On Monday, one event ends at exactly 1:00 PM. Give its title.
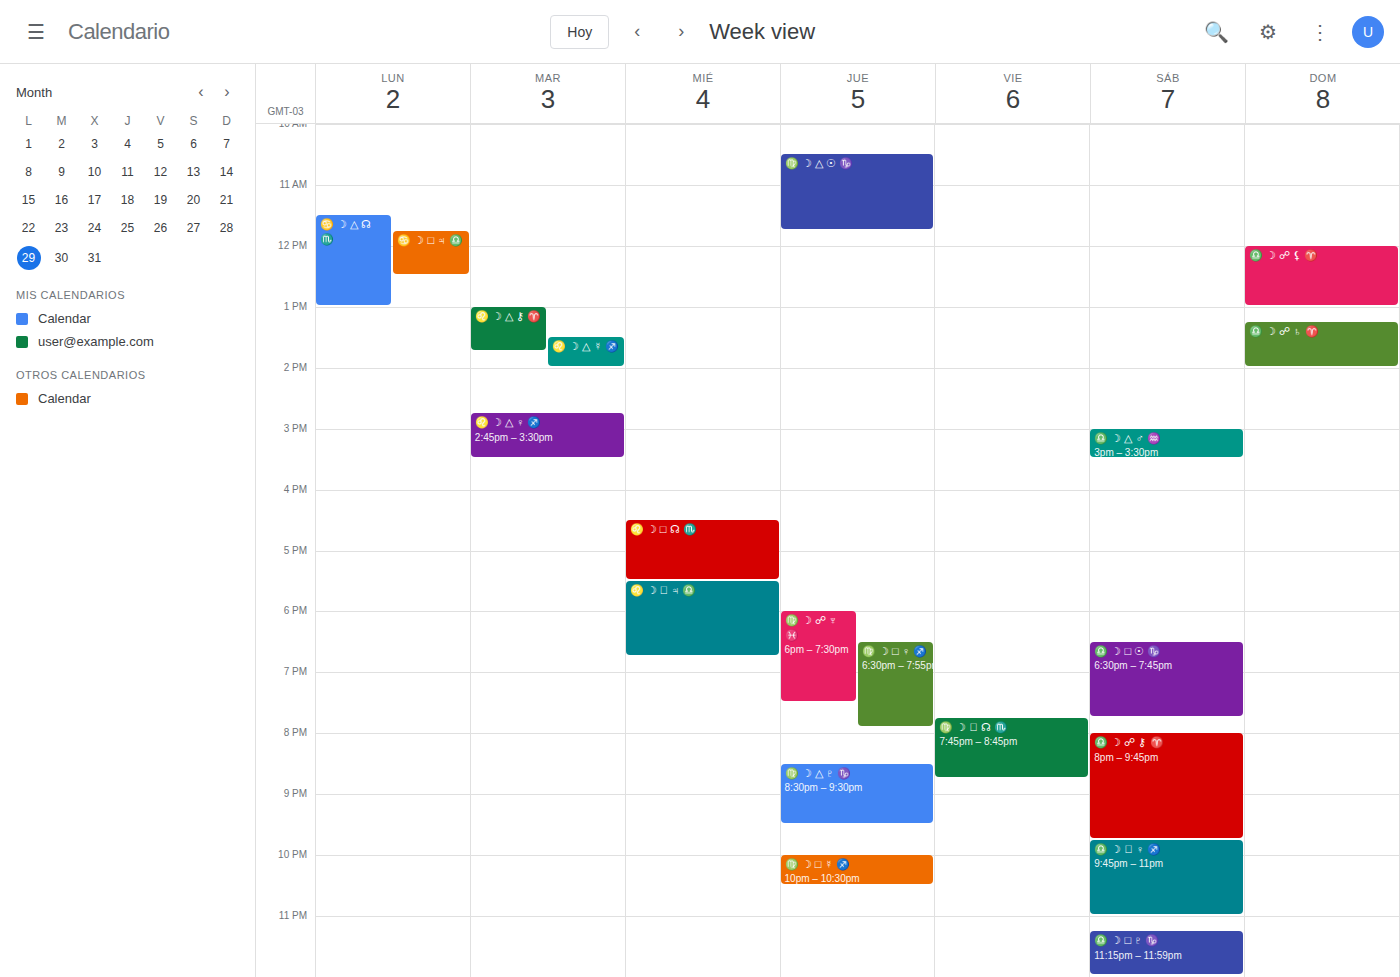
"♋️ ☽ △ ☊ ♏️"